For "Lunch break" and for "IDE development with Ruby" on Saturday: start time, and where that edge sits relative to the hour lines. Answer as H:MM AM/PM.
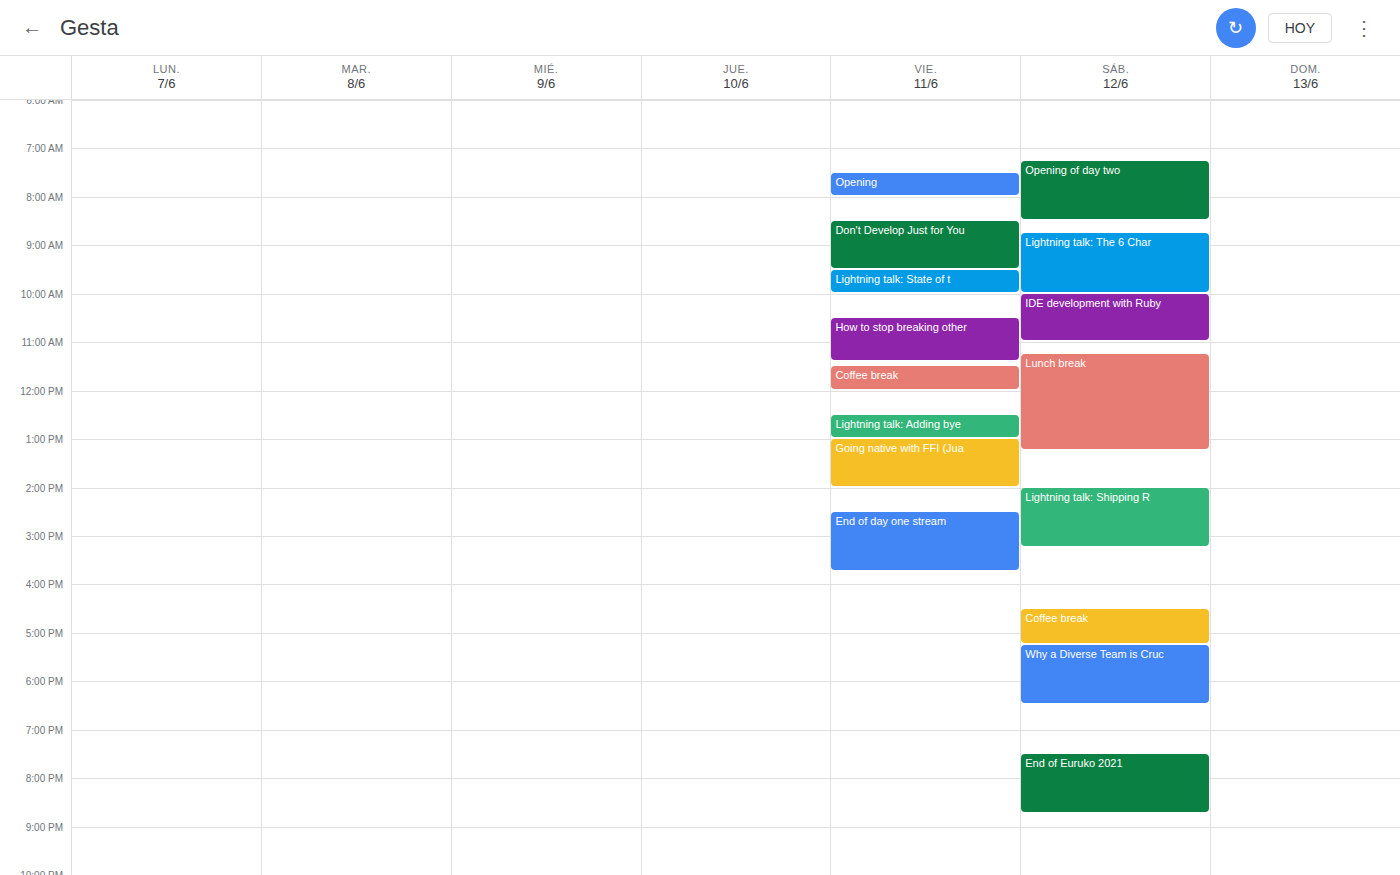
"Lunch break": 11:15 AM, neither: a quarter of the way from the 11 AM line to the 12 PM line. "IDE development with Ruby": 10:00 AM, exactly on the 10 AM line.